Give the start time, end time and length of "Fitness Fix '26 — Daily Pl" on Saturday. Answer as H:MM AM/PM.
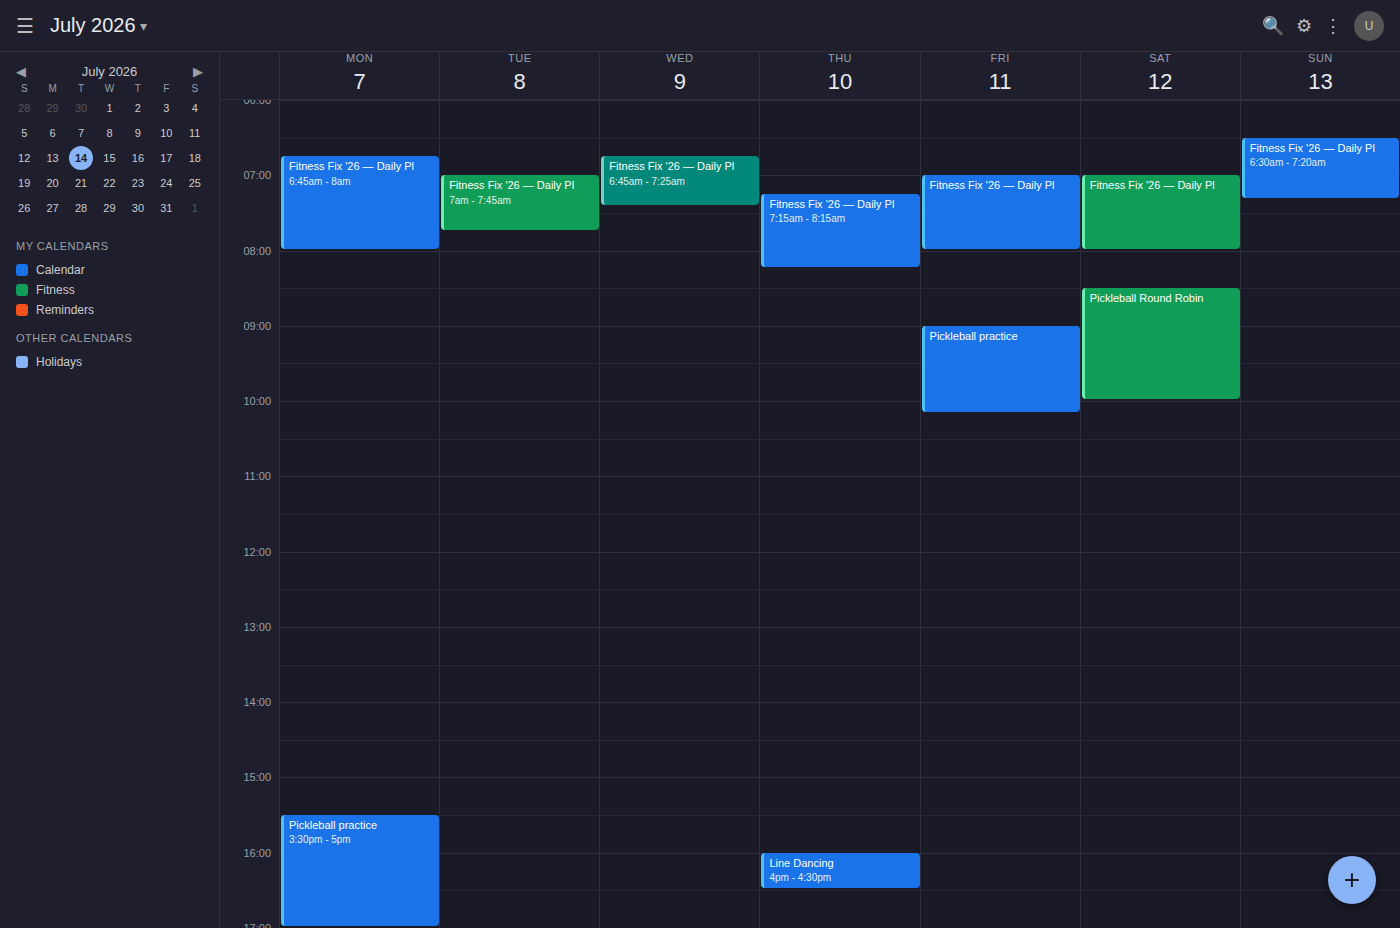
7:00 AM to 8:00 AM, 1 hour